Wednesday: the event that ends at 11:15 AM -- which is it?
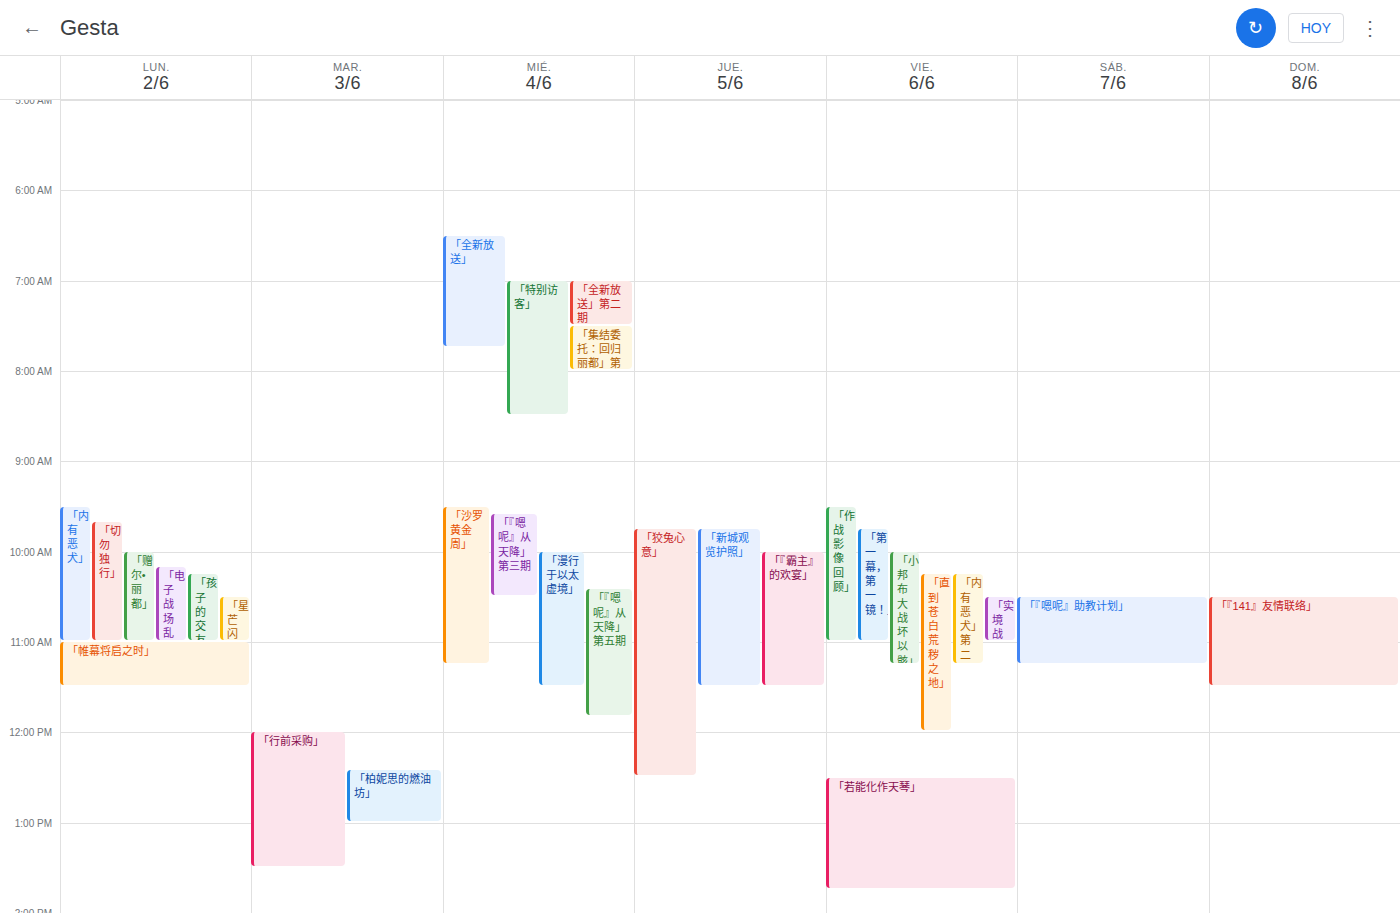
"「沙罗黄金周」"